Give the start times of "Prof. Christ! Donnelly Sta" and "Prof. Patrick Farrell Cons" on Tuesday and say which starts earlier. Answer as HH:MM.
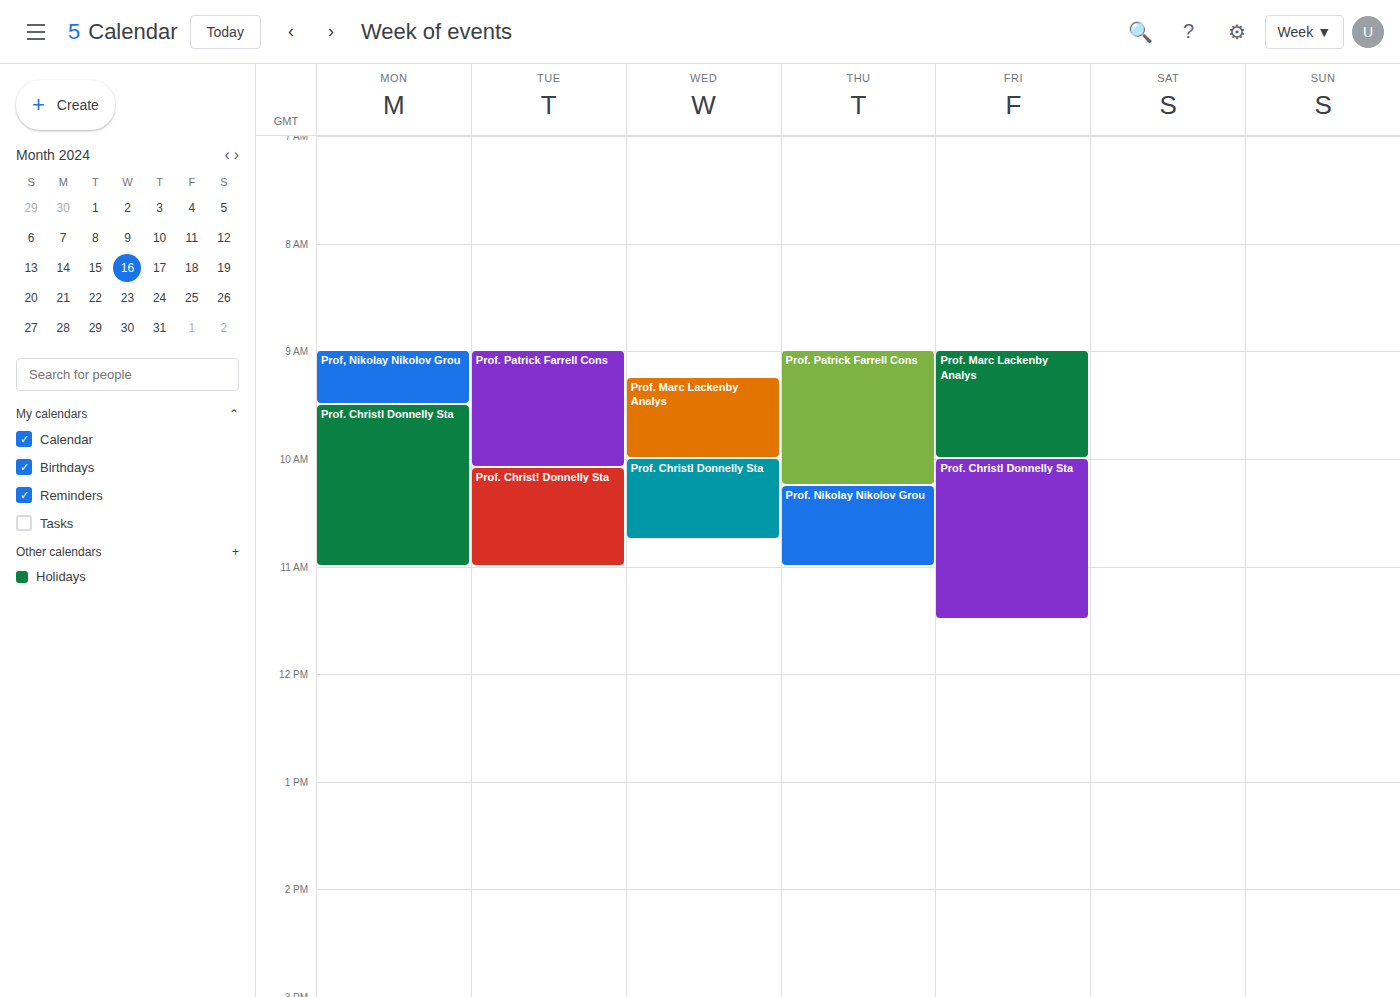
"Prof. Patrick Farrell Cons" 09:00; "Prof. Christ! Donnelly Sta" 10:05.